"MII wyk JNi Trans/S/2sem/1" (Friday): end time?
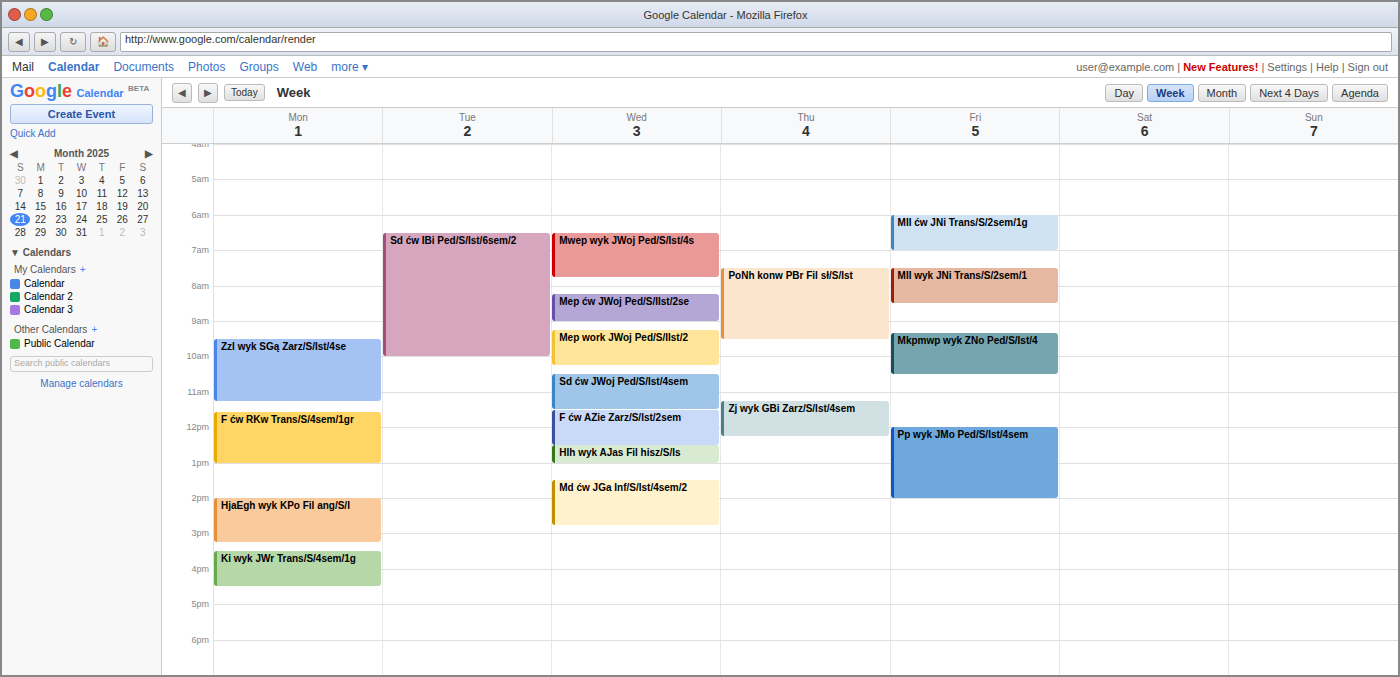
8:30 AM